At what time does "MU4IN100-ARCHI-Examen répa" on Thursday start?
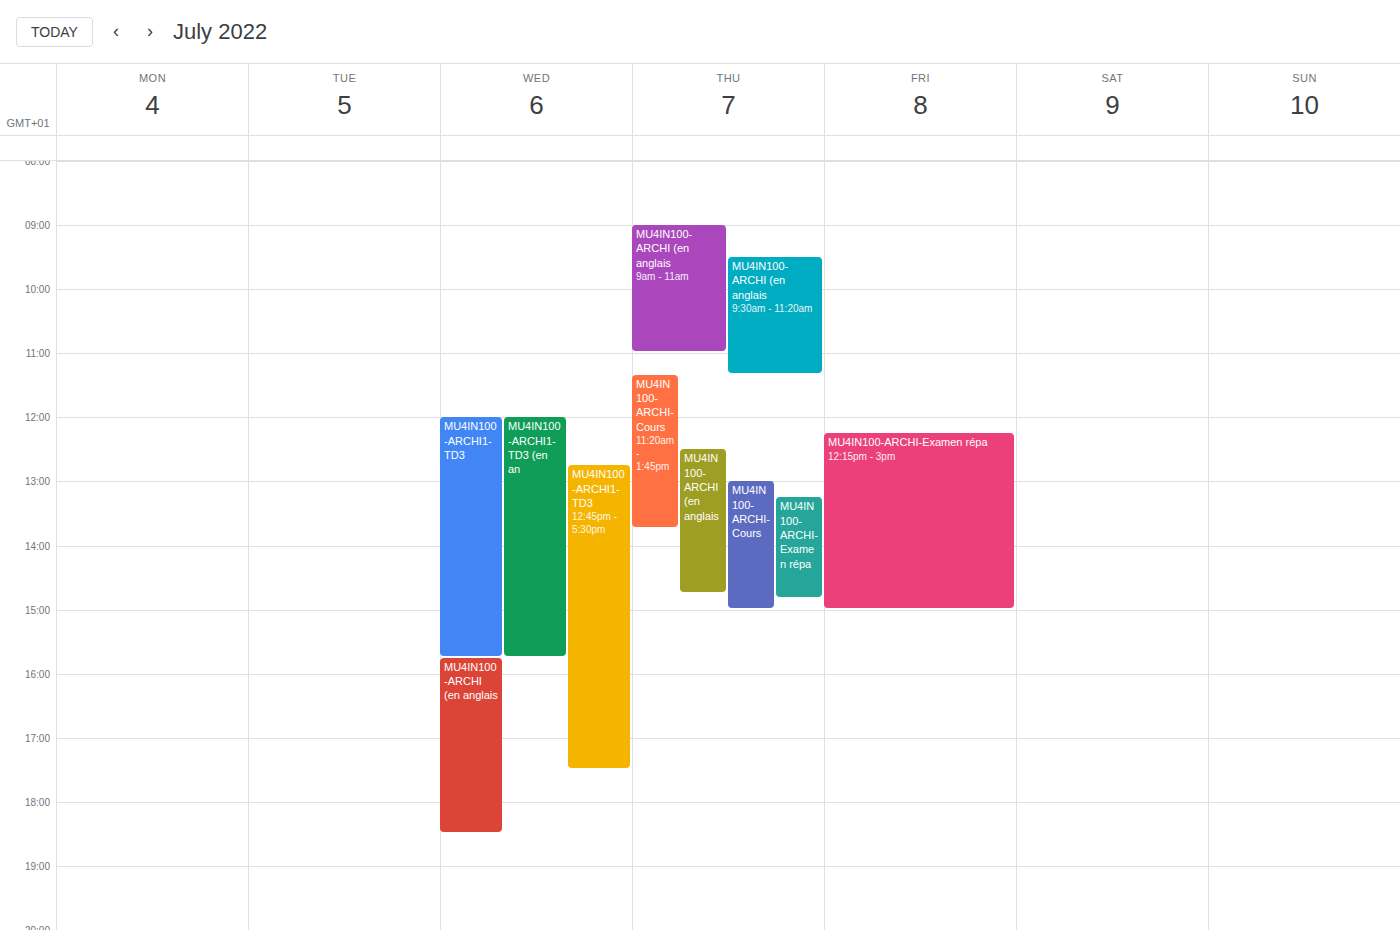
1:15 PM